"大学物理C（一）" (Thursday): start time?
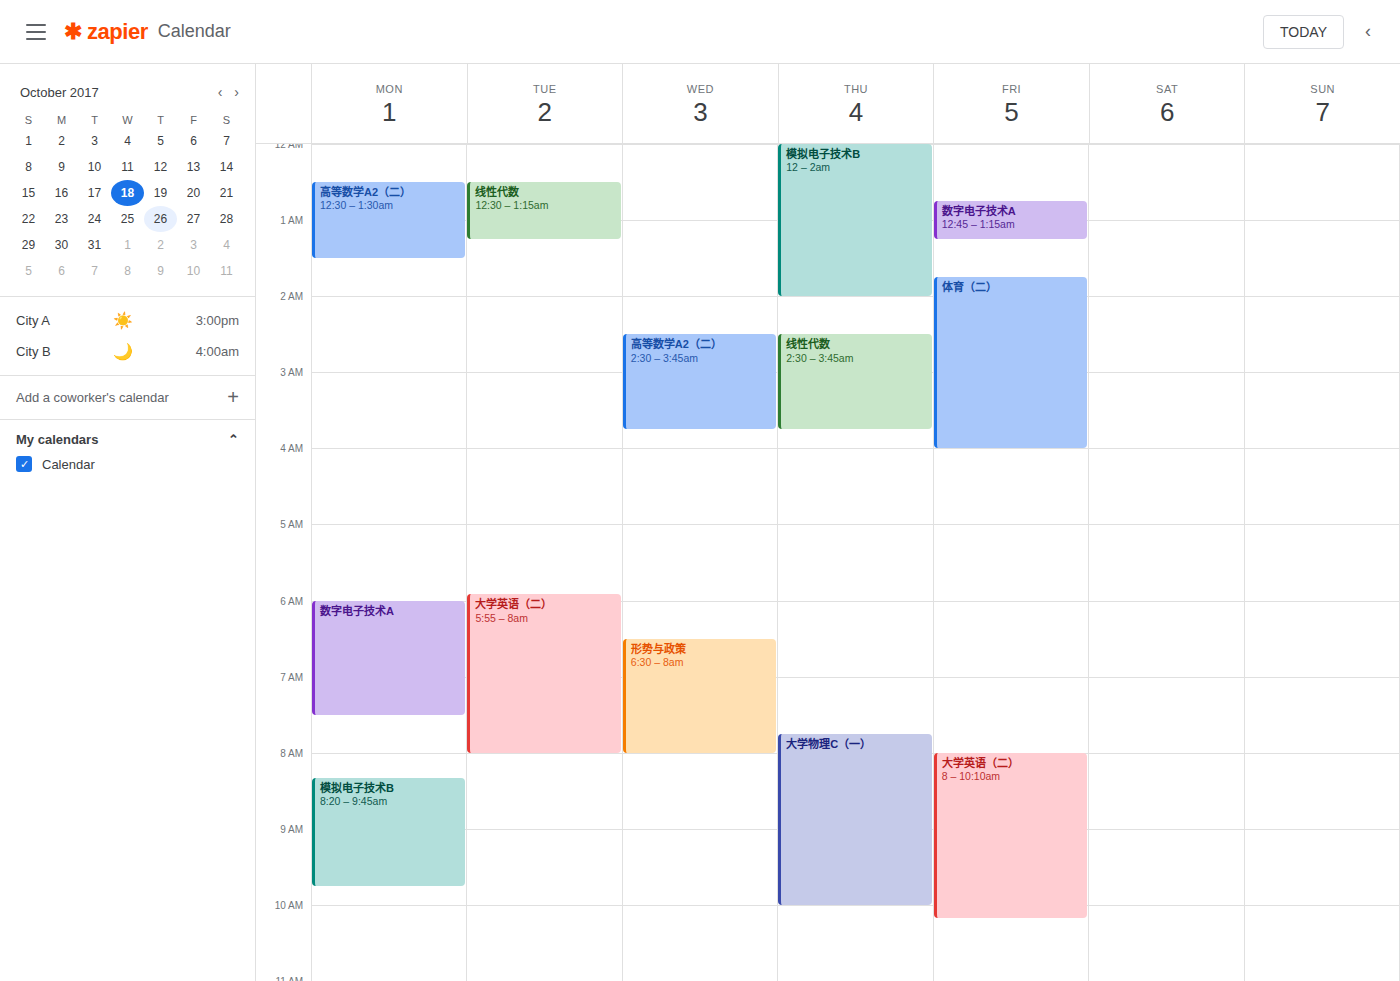
7:45 AM